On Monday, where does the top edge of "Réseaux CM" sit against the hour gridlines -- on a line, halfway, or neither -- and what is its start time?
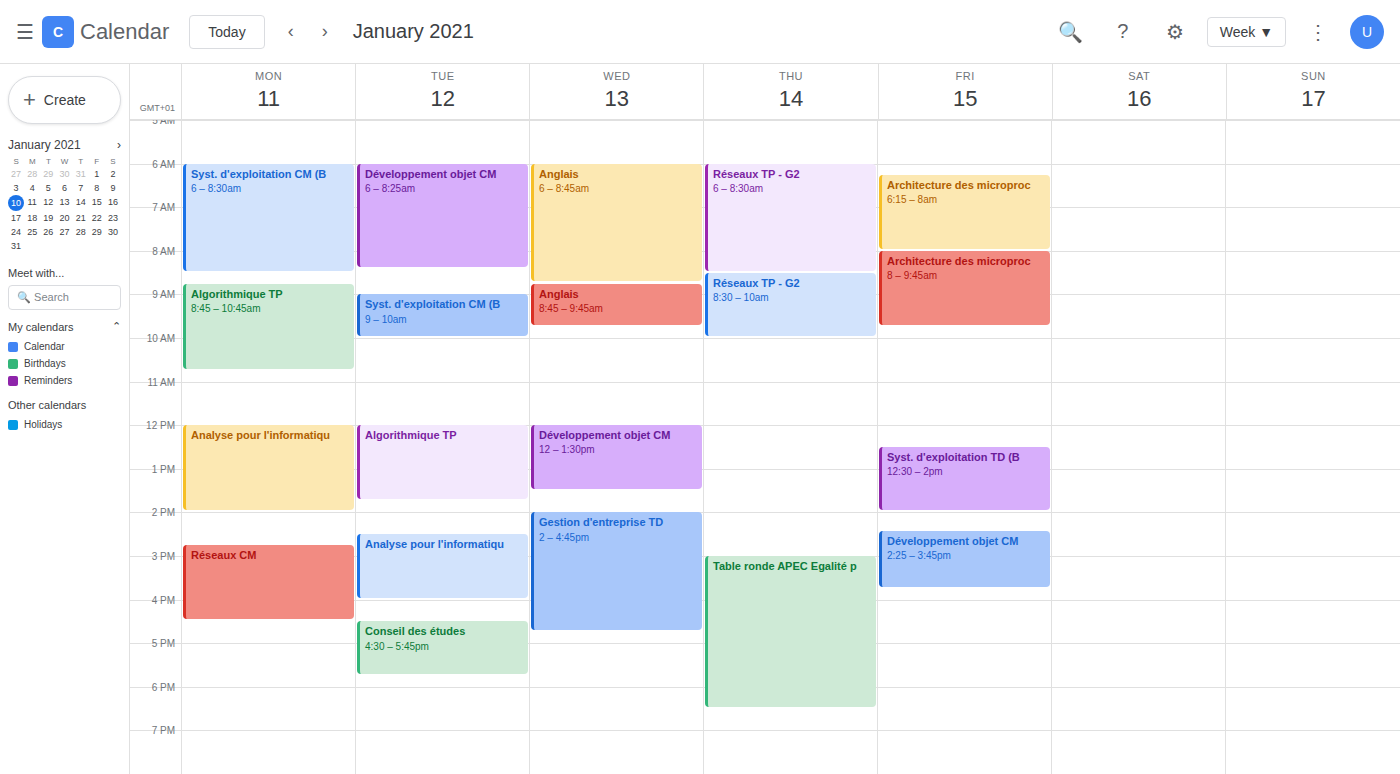
2:45 PM -- neither: three quarters of the way from the 2 PM line to the 3 PM line.